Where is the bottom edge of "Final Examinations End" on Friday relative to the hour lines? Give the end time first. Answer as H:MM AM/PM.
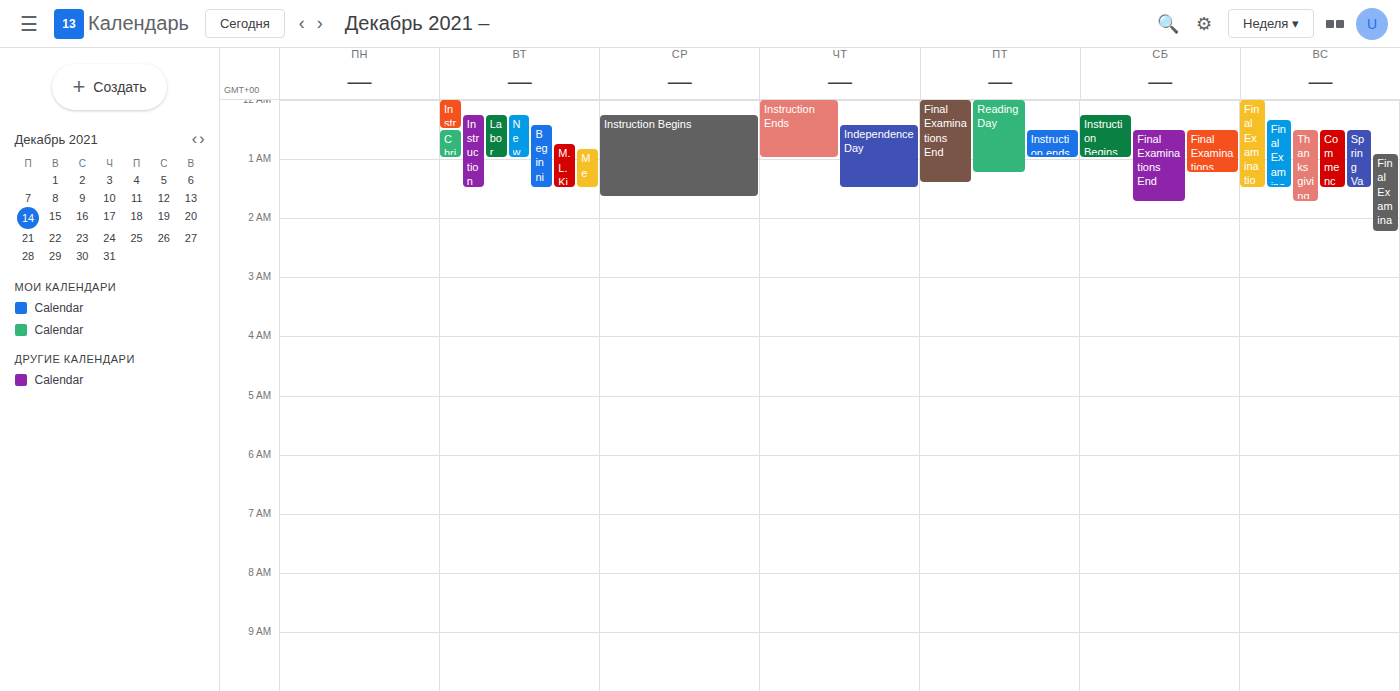
1:25 AM -- neither: 25 minutes below the 1 AM line and 35 minutes above the 2 AM line.